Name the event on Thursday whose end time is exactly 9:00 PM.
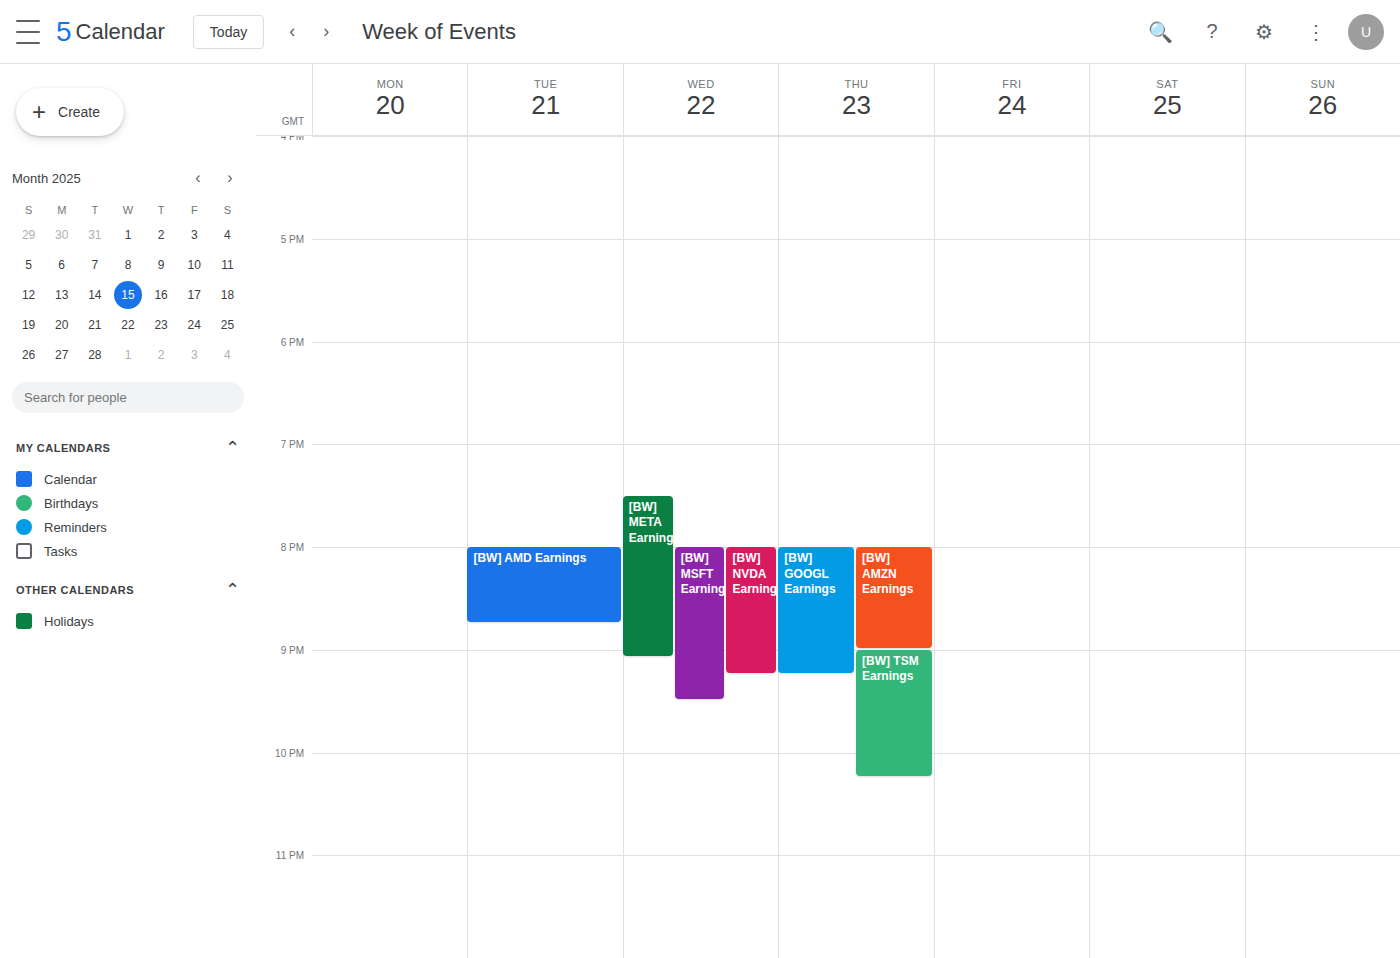
"[BW] AMZN Earnings"